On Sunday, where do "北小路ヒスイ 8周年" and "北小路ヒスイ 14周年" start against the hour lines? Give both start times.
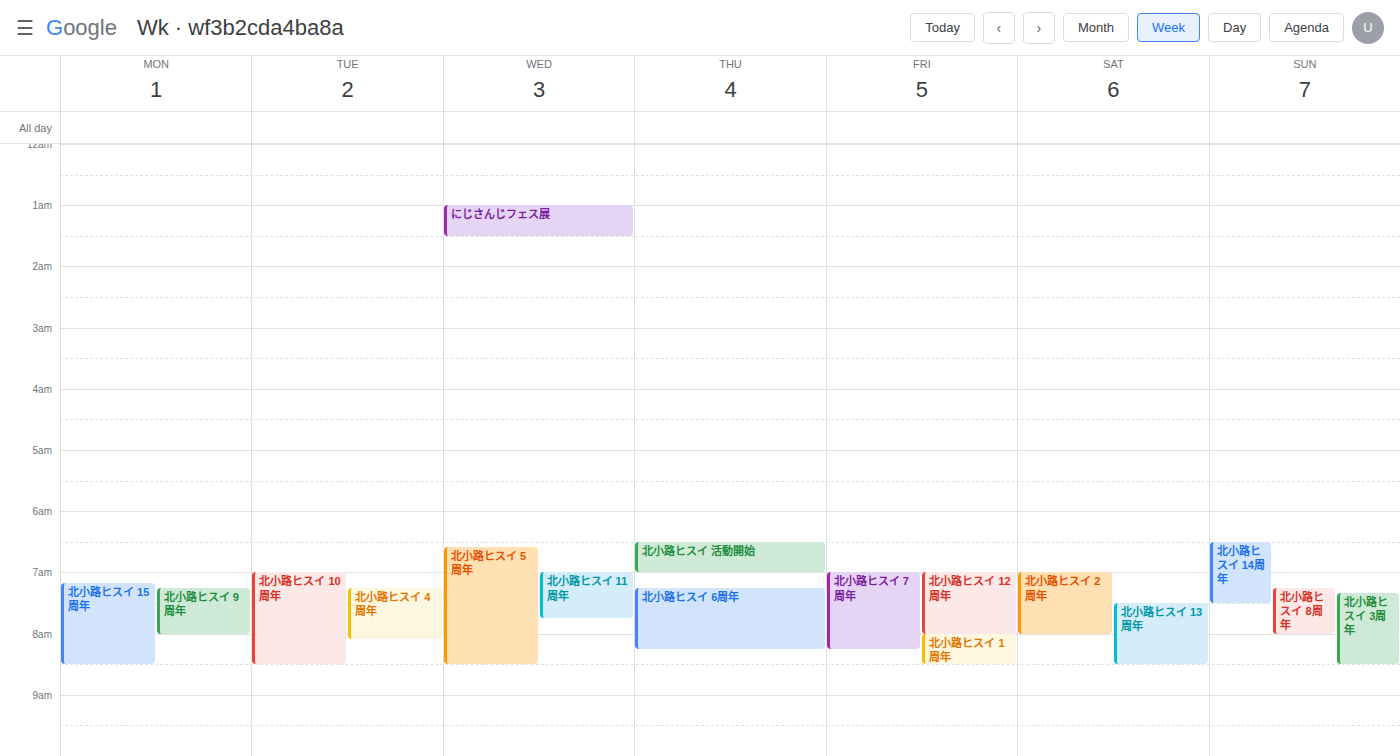
"北小路ヒスイ 8周年": 7:15 AM, neither: a quarter of the way from the 7 AM line to the 8 AM line. "北小路ヒスイ 14周年": 6:30 AM, halfway between the 6 AM and 7 AM lines.